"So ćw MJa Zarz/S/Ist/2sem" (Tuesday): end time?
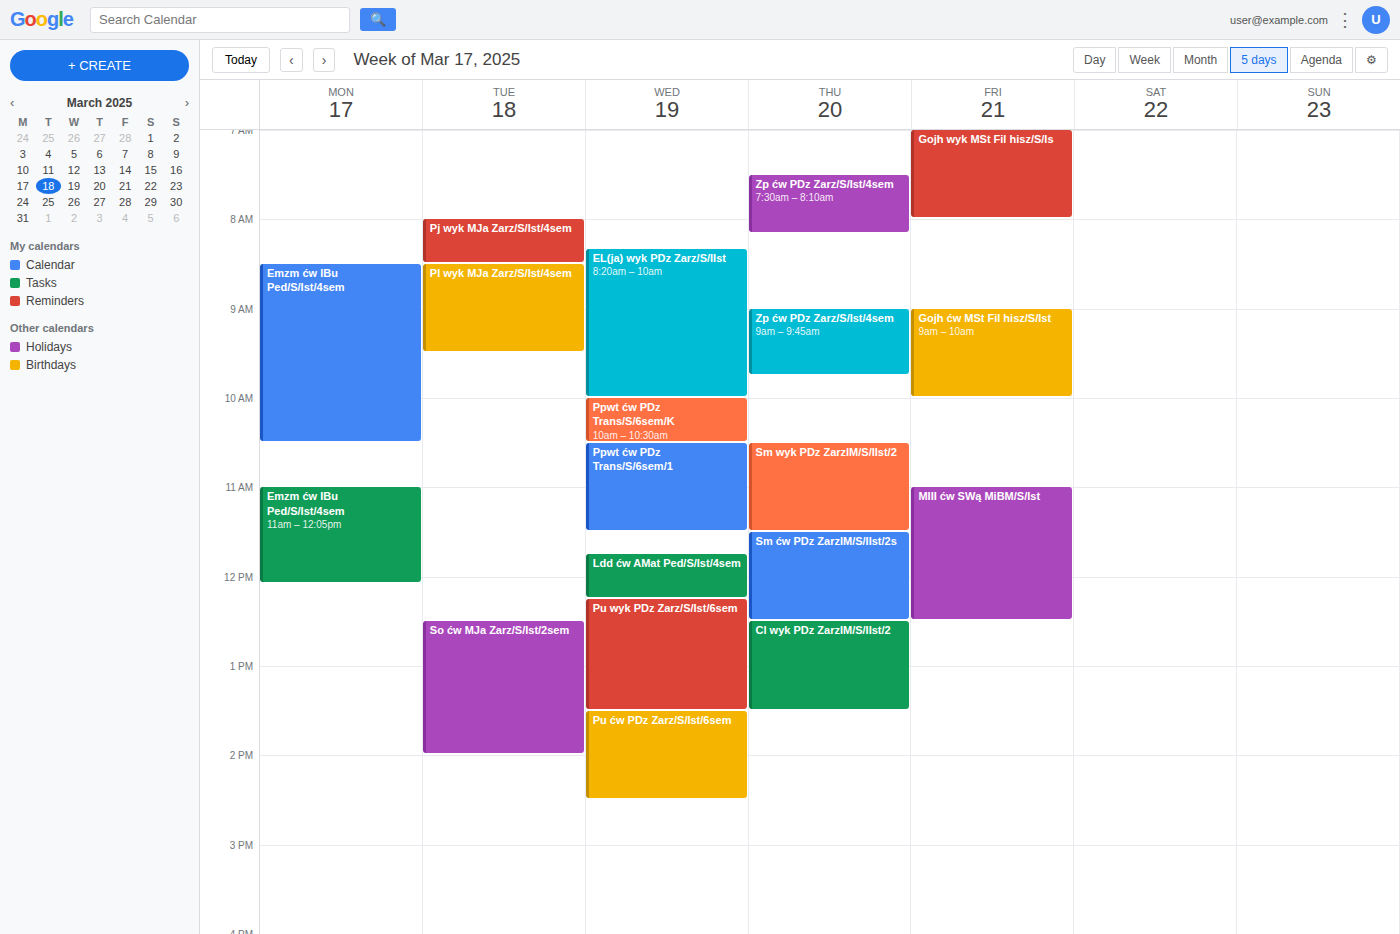
2:00 PM